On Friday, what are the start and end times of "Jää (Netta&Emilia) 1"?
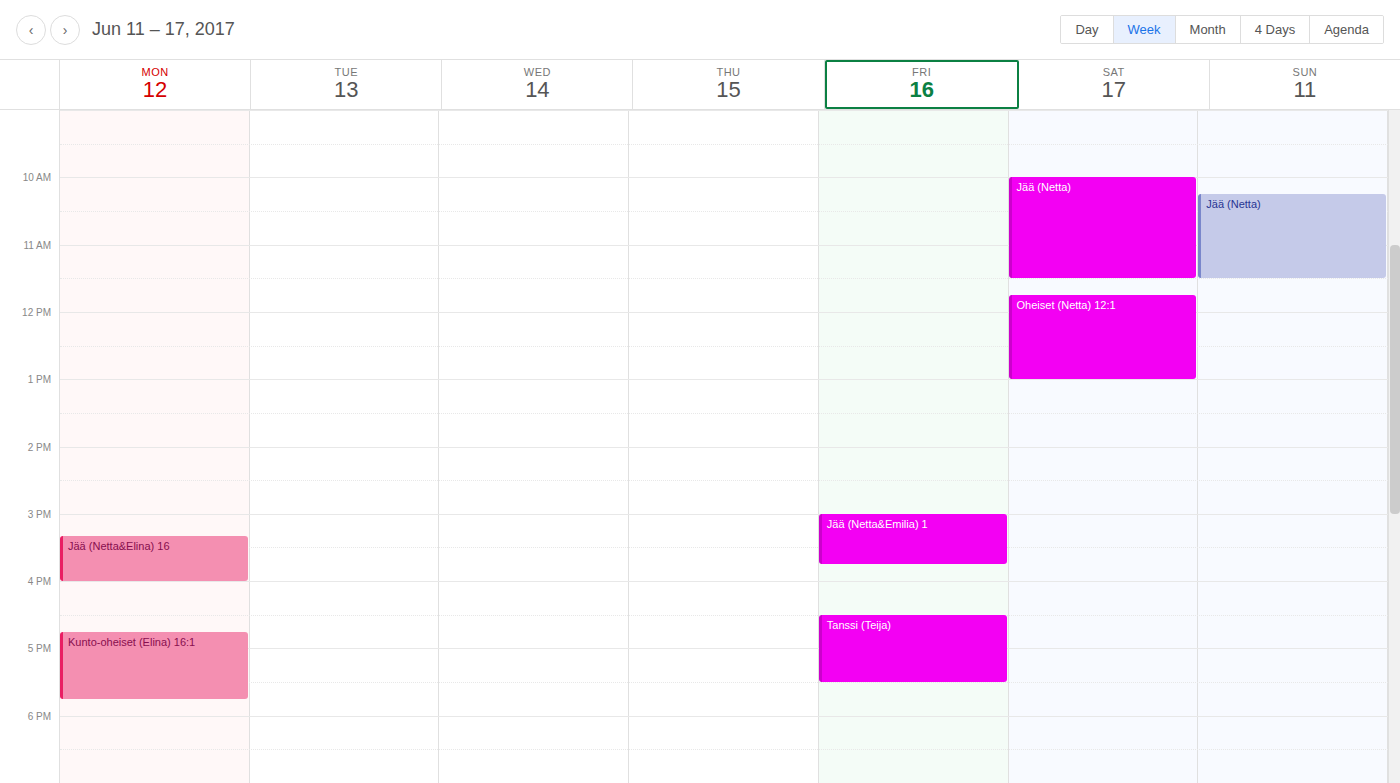
3:00 PM to 3:45 PM